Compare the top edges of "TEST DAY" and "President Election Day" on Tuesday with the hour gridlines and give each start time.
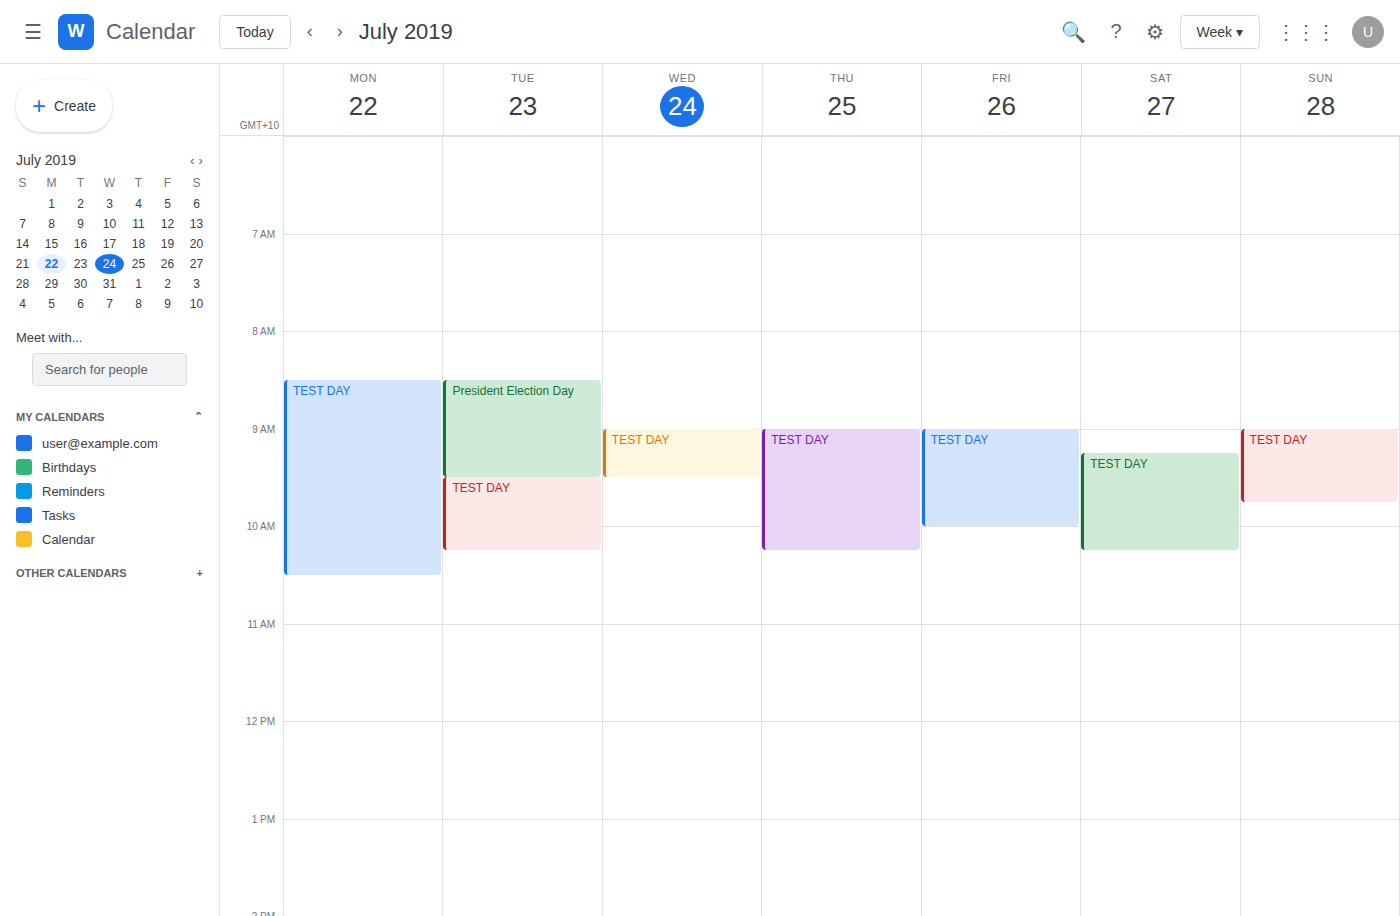
"TEST DAY": 9:30 AM, halfway between the 9 AM and 10 AM lines. "President Election Day": 8:30 AM, halfway between the 8 AM and 9 AM lines.